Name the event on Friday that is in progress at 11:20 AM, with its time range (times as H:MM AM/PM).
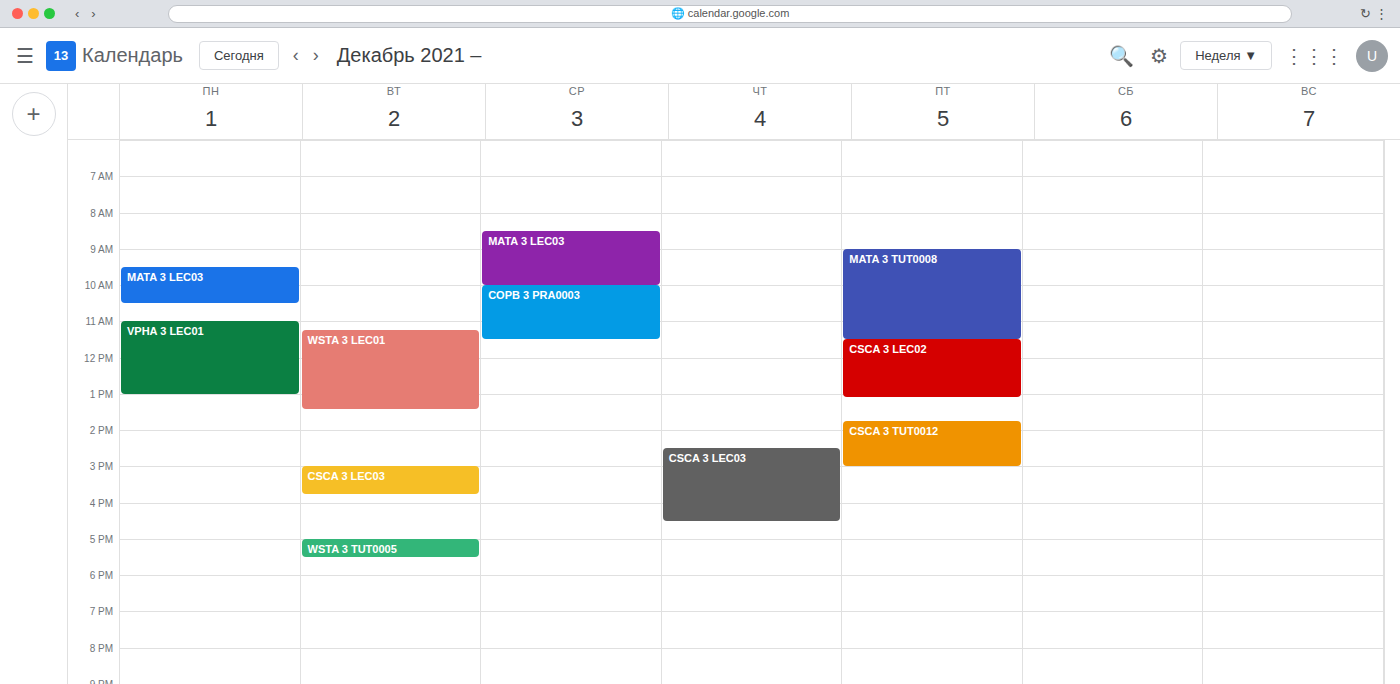
"MATA 3 TUT0008", 9:00 AM to 11:30 AM